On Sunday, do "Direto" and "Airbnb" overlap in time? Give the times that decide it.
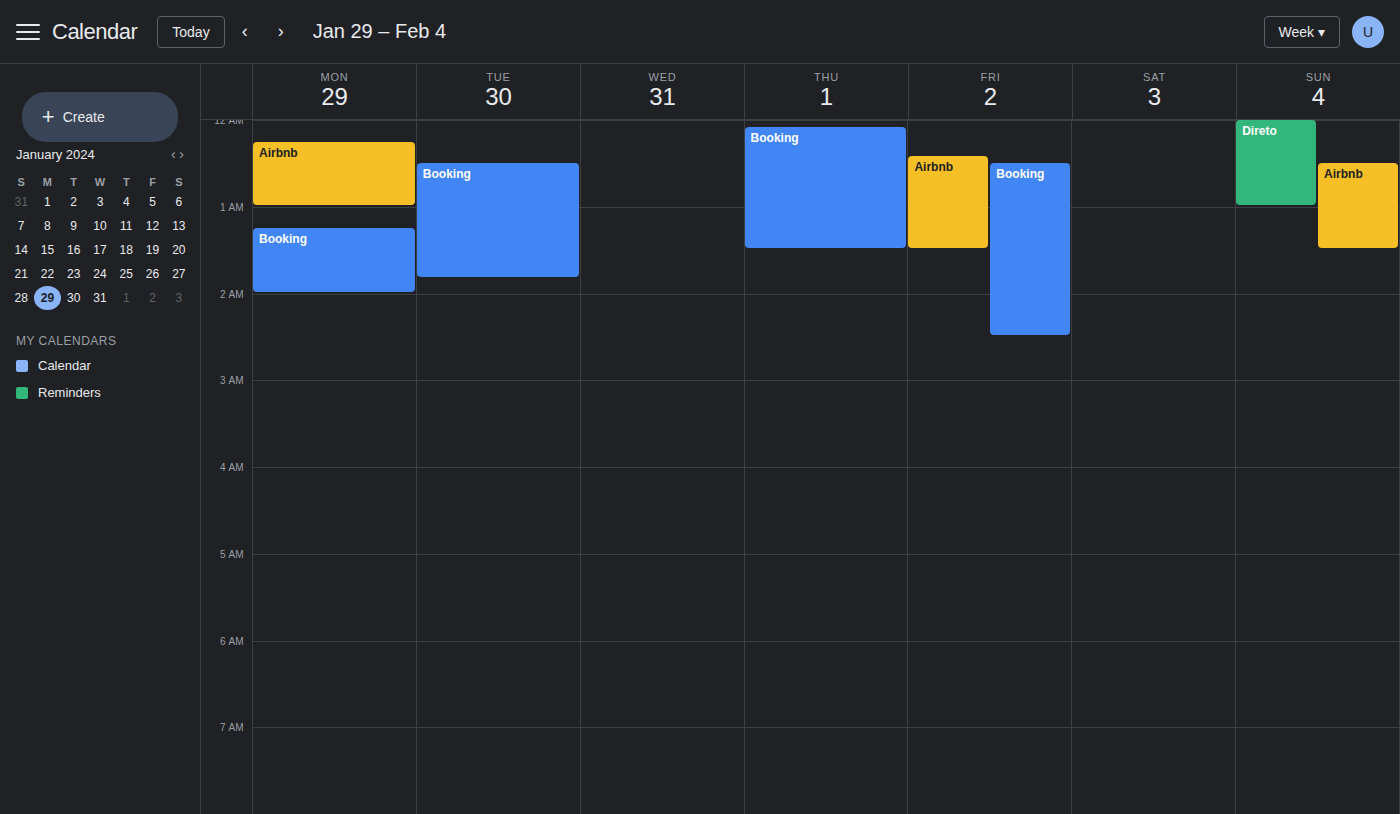
"Airbnb" starts at 12:30 AM, before "Direto" ends at 1:00 AM -- they overlap.